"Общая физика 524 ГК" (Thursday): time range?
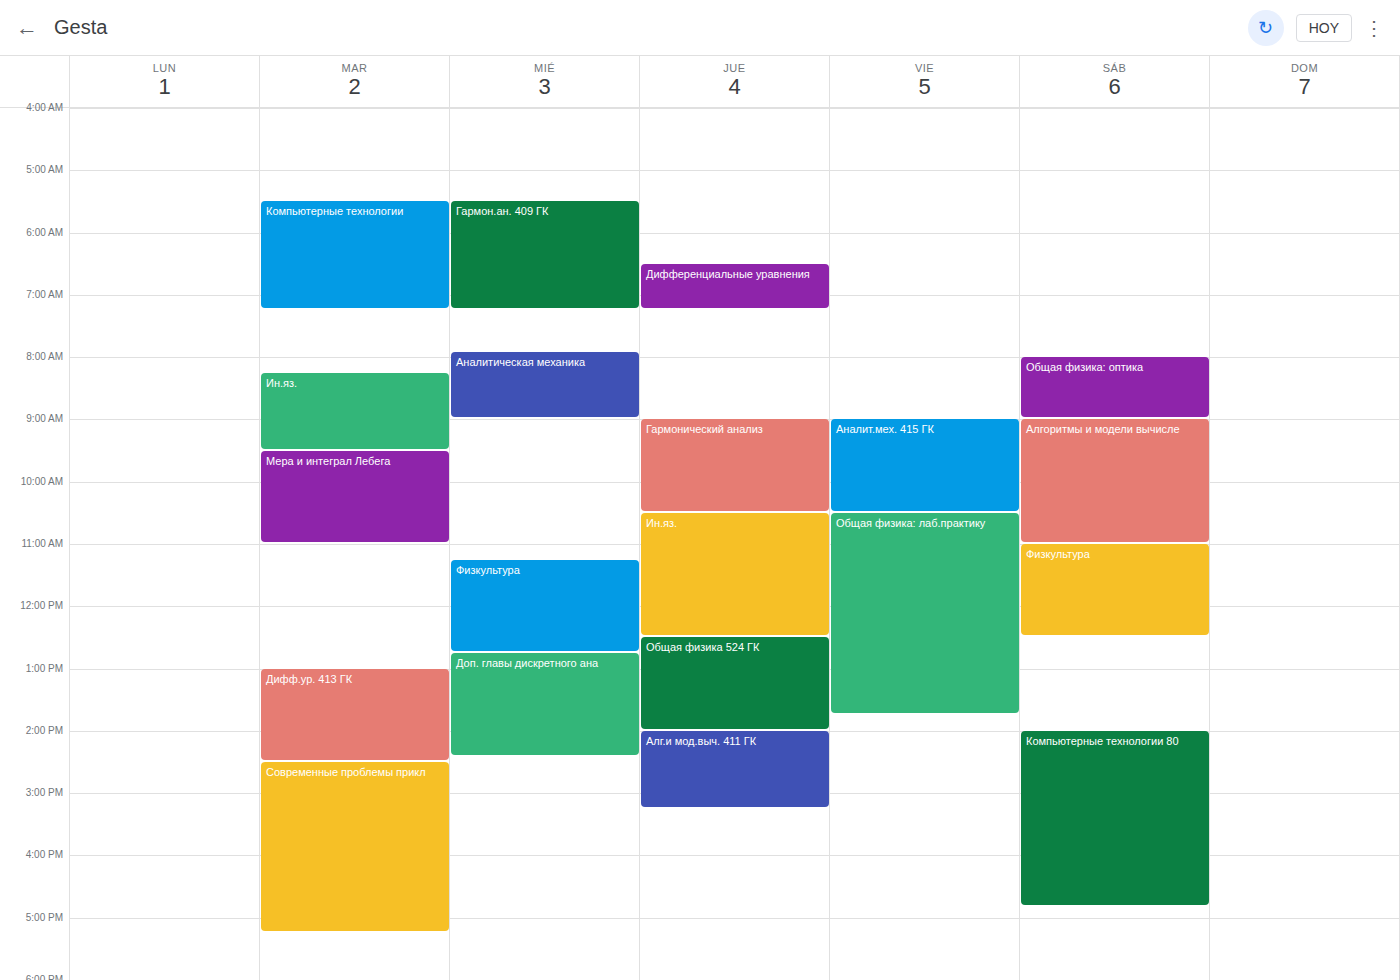
12:30 to 14:00